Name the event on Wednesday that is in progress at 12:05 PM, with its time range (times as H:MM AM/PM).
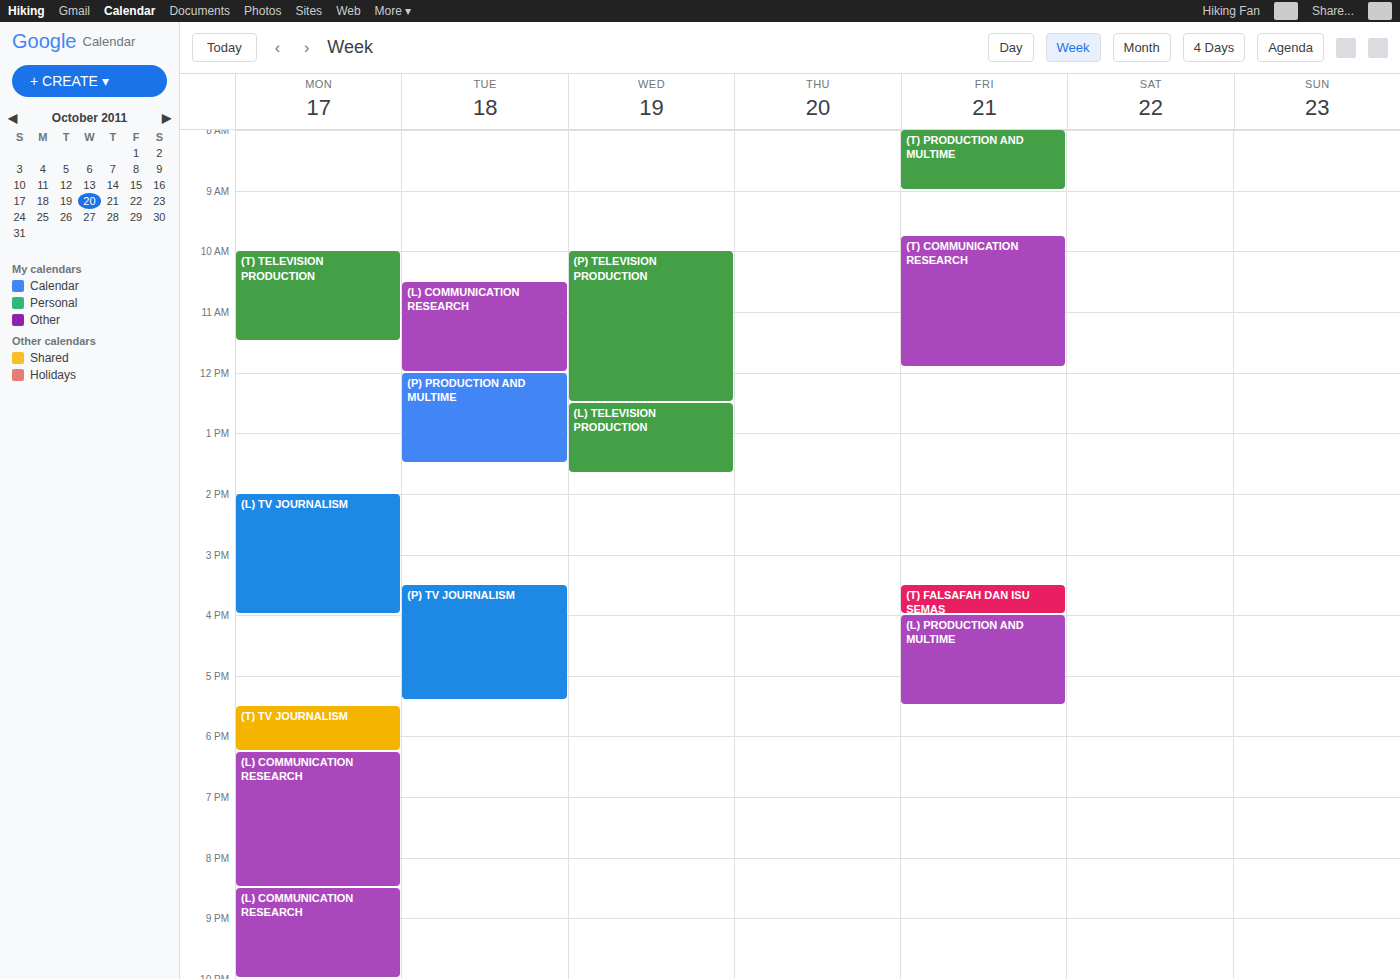
"(P) TELEVISION PRODUCTION", 10:00 AM to 12:30 PM